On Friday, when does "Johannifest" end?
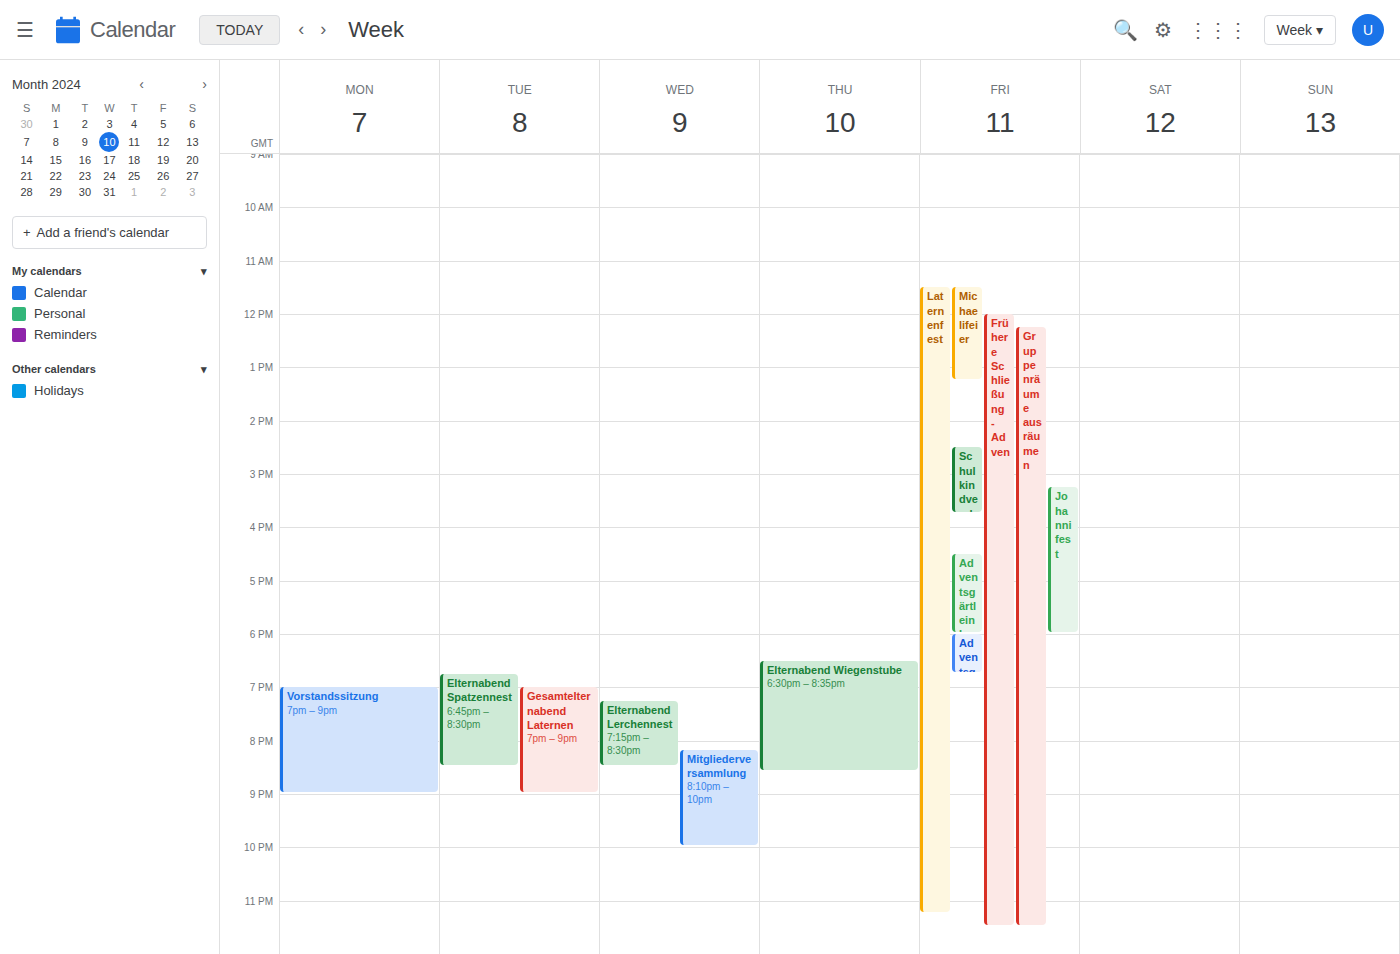
6:00 PM